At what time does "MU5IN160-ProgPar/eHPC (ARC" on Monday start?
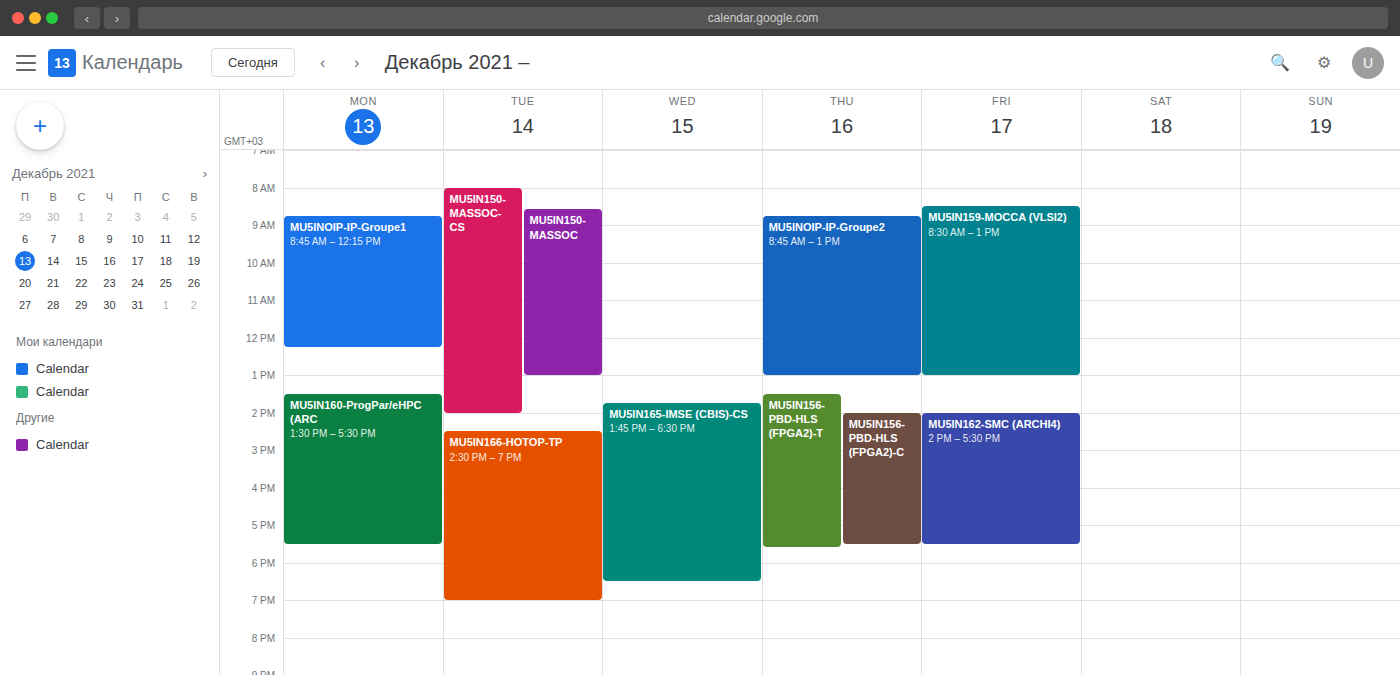
1:30 PM